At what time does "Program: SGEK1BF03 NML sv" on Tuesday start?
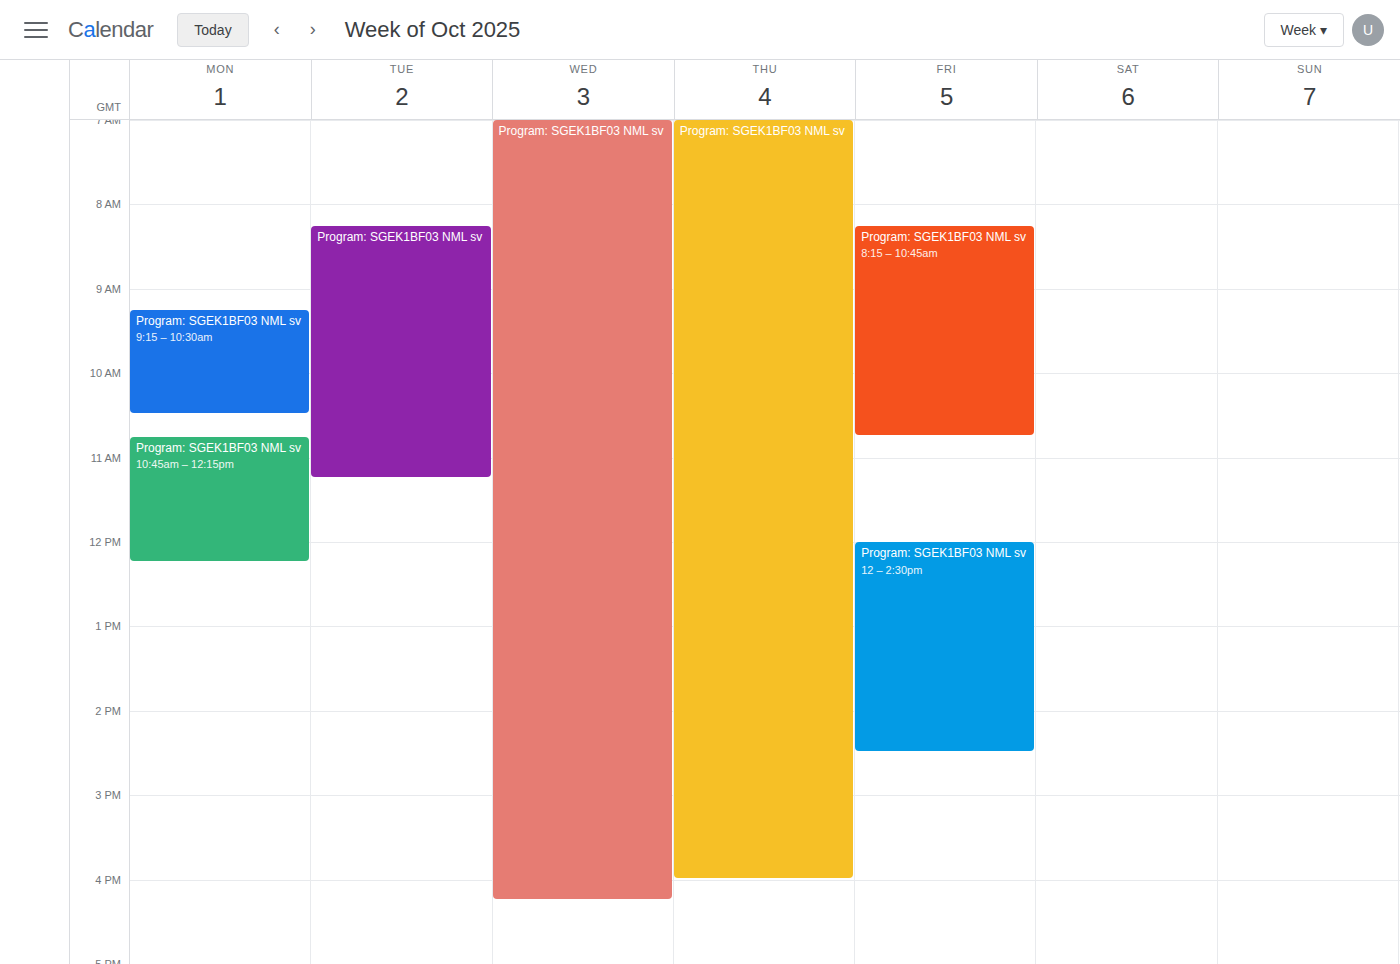
8:15 AM